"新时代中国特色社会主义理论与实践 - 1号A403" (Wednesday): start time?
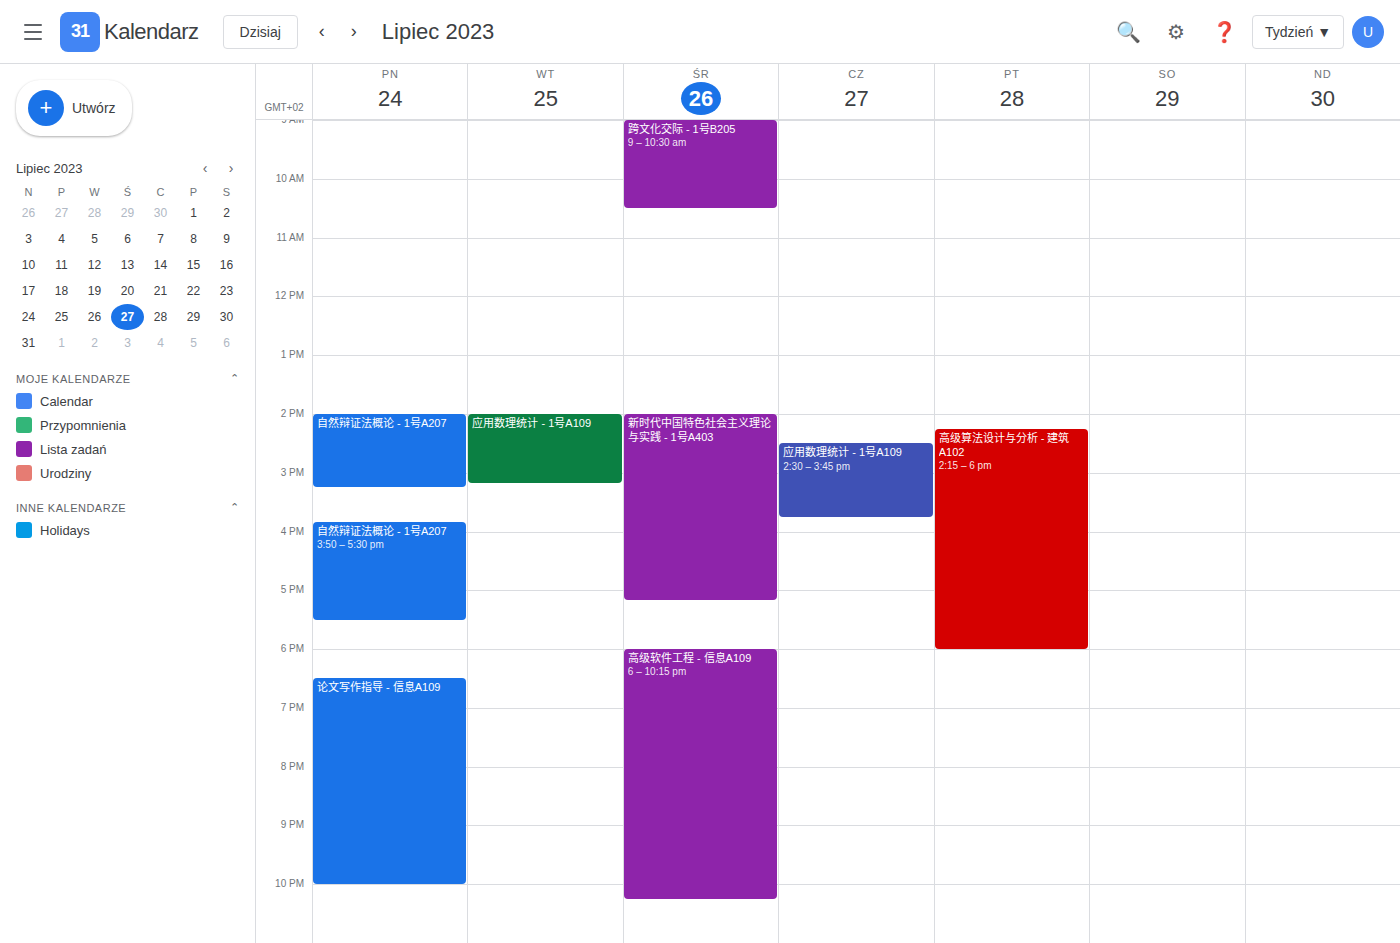
2:00 PM